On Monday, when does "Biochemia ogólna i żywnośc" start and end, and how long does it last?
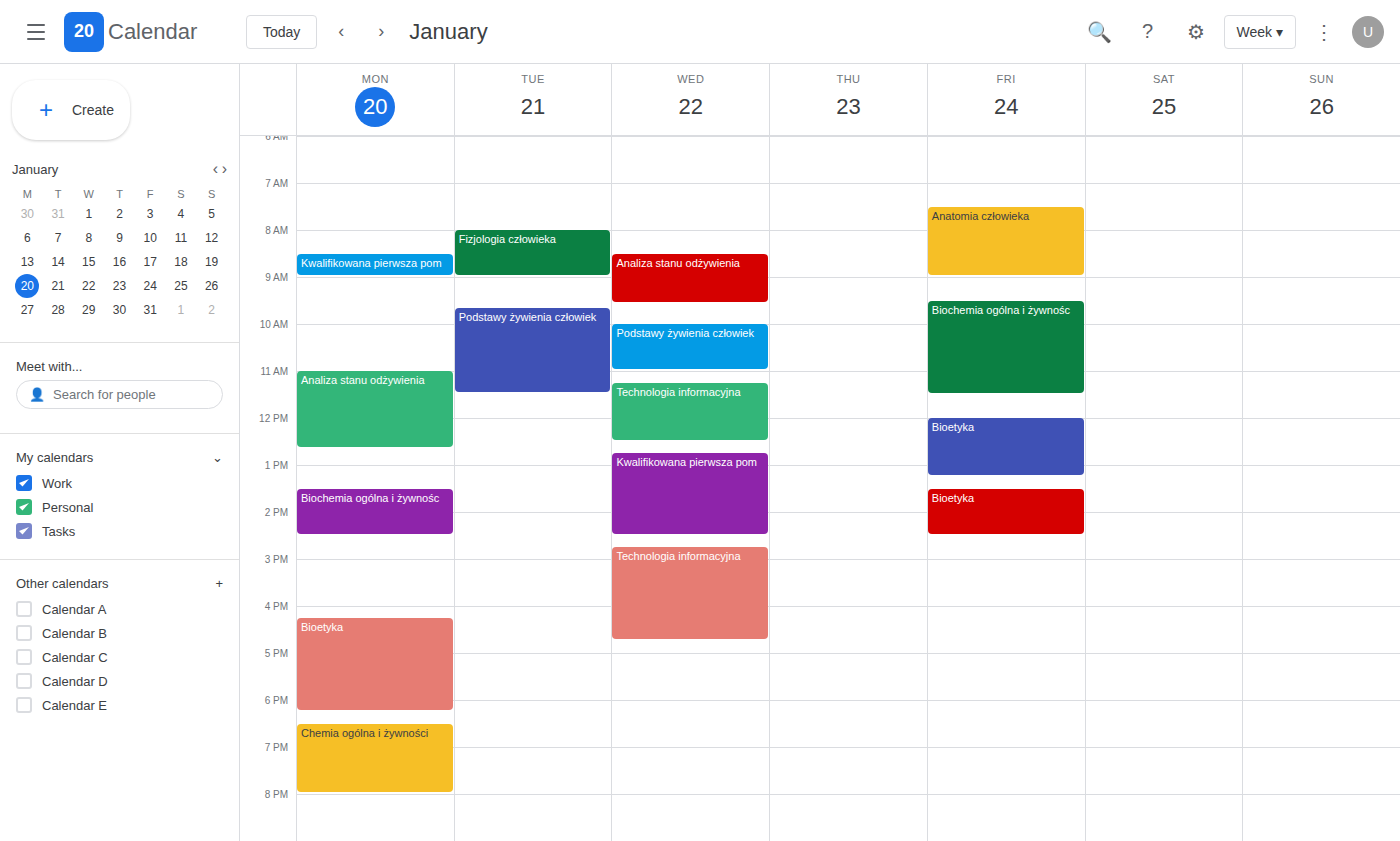
1:30 PM to 2:30 PM, 1 hour